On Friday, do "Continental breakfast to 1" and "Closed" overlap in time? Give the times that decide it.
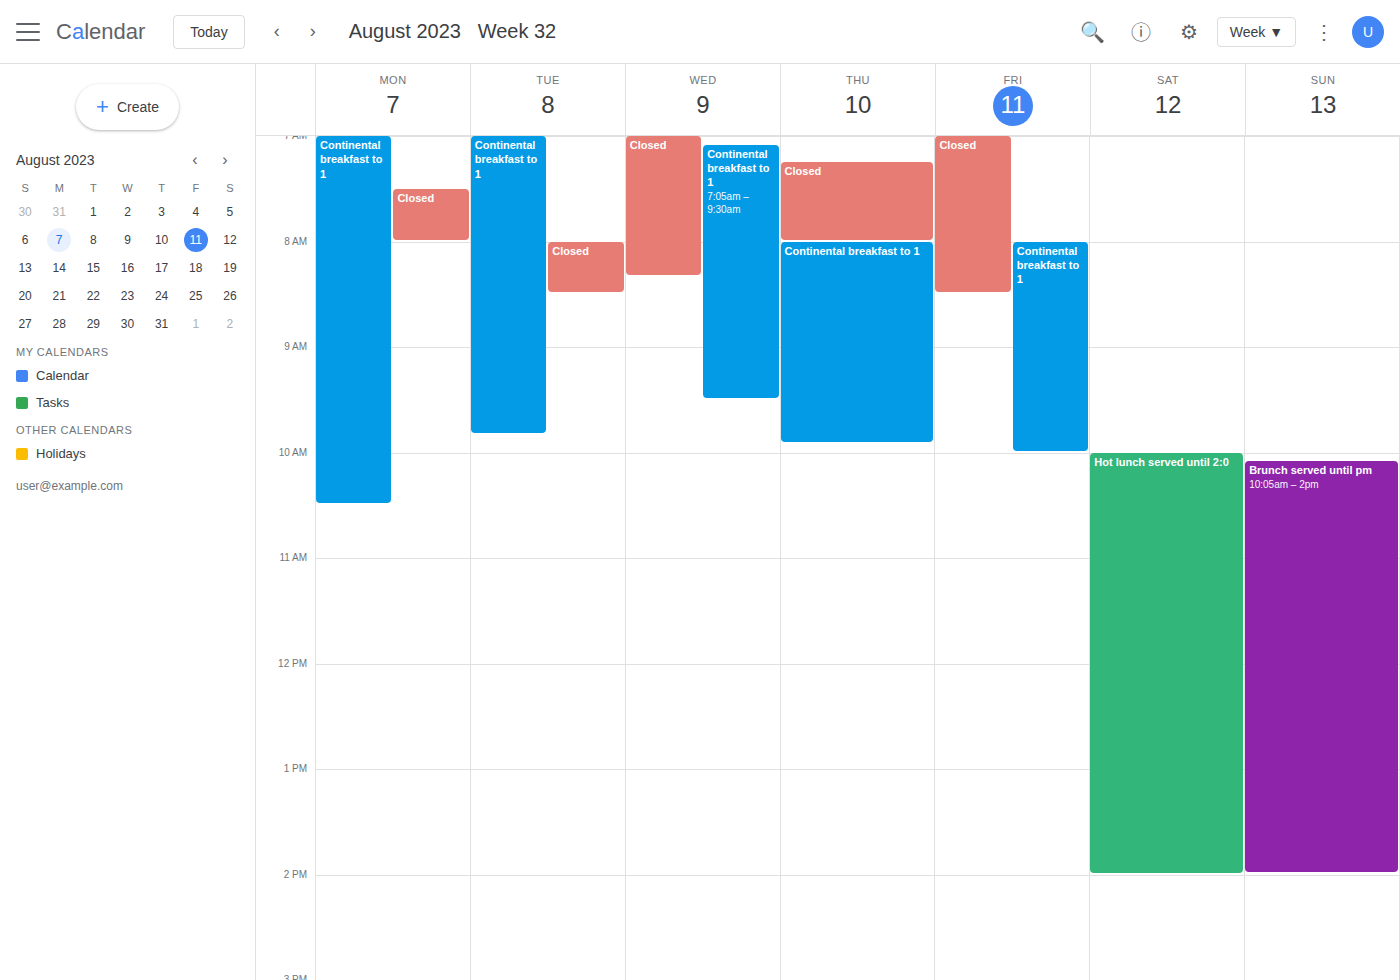
"Continental breakfast to 1" starts at 08:00, before "Closed" ends at 08:30 -- they overlap.